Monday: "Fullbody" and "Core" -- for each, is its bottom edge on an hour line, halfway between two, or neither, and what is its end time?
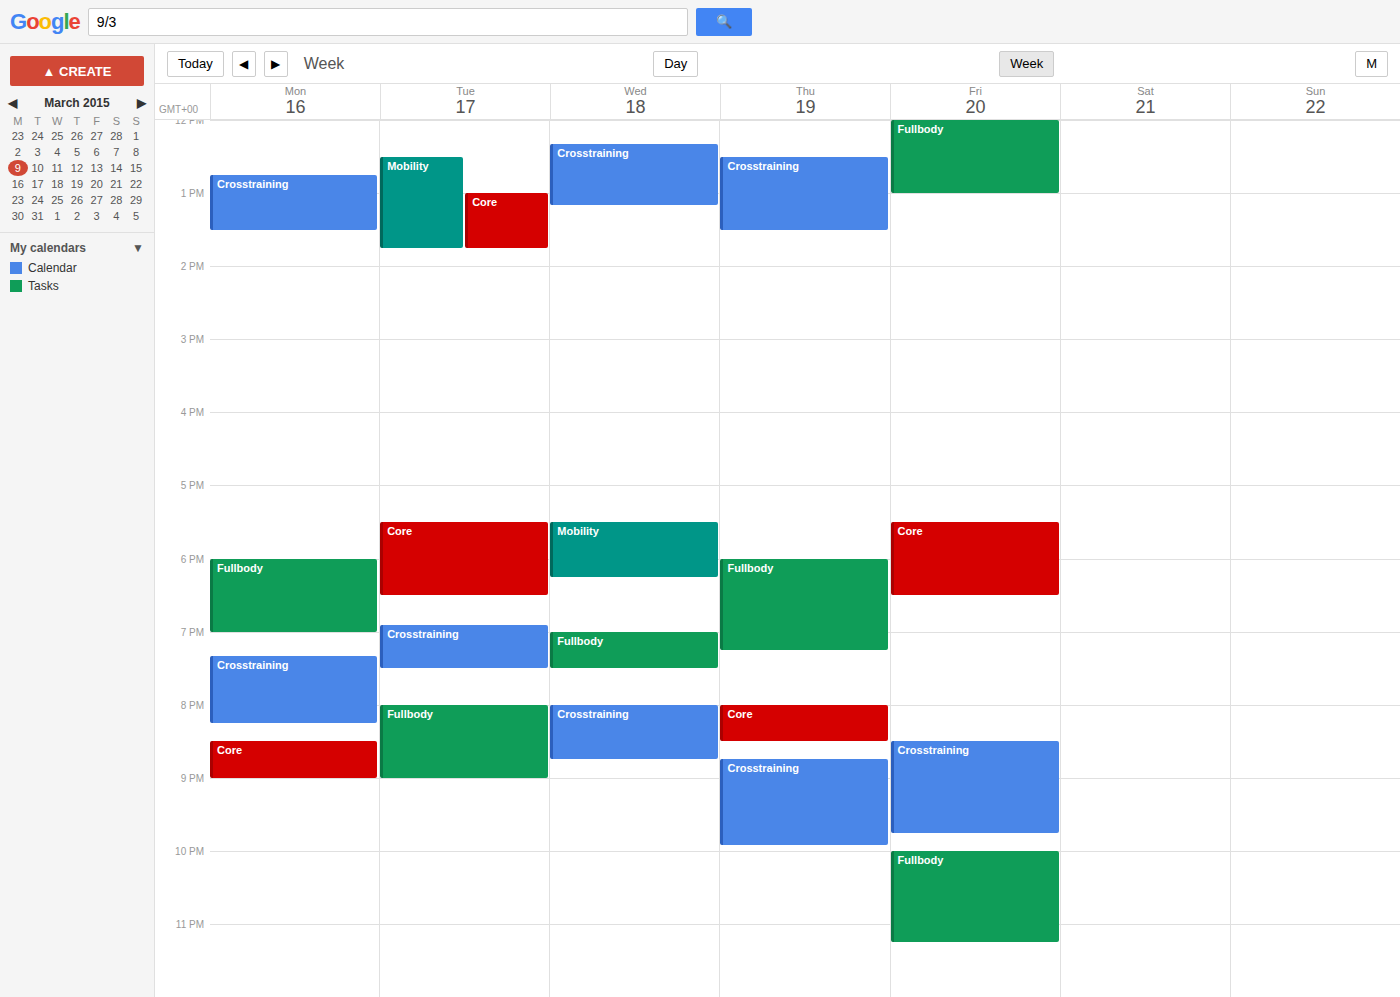
"Fullbody": 19:00, exactly on the 19:00 line. "Core": 21:00, exactly on the 21:00 line.